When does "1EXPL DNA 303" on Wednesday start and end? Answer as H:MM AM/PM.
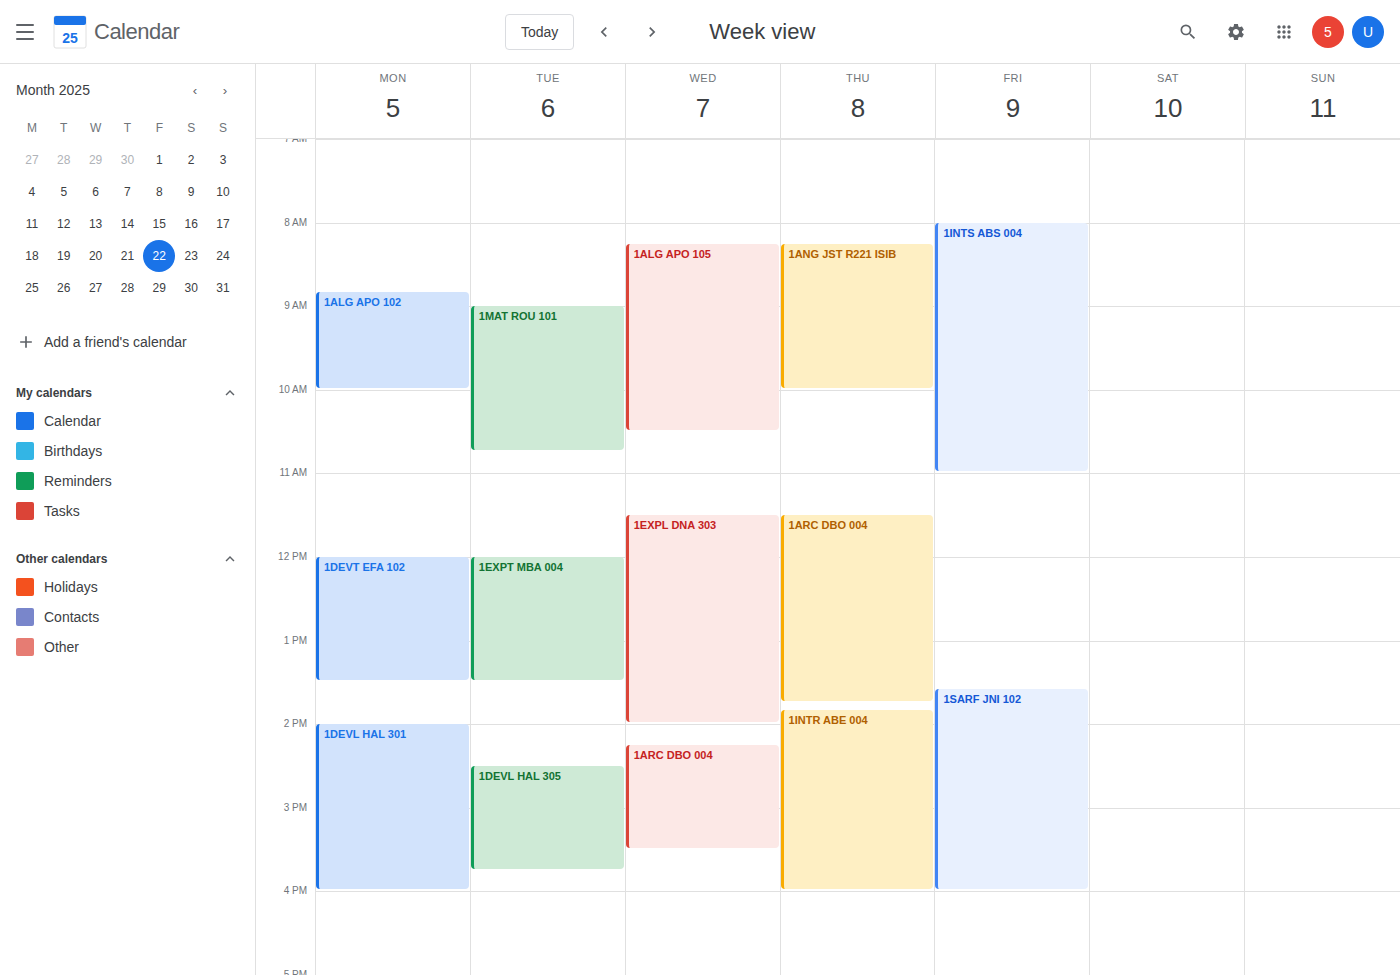
11:30 AM to 2:00 PM